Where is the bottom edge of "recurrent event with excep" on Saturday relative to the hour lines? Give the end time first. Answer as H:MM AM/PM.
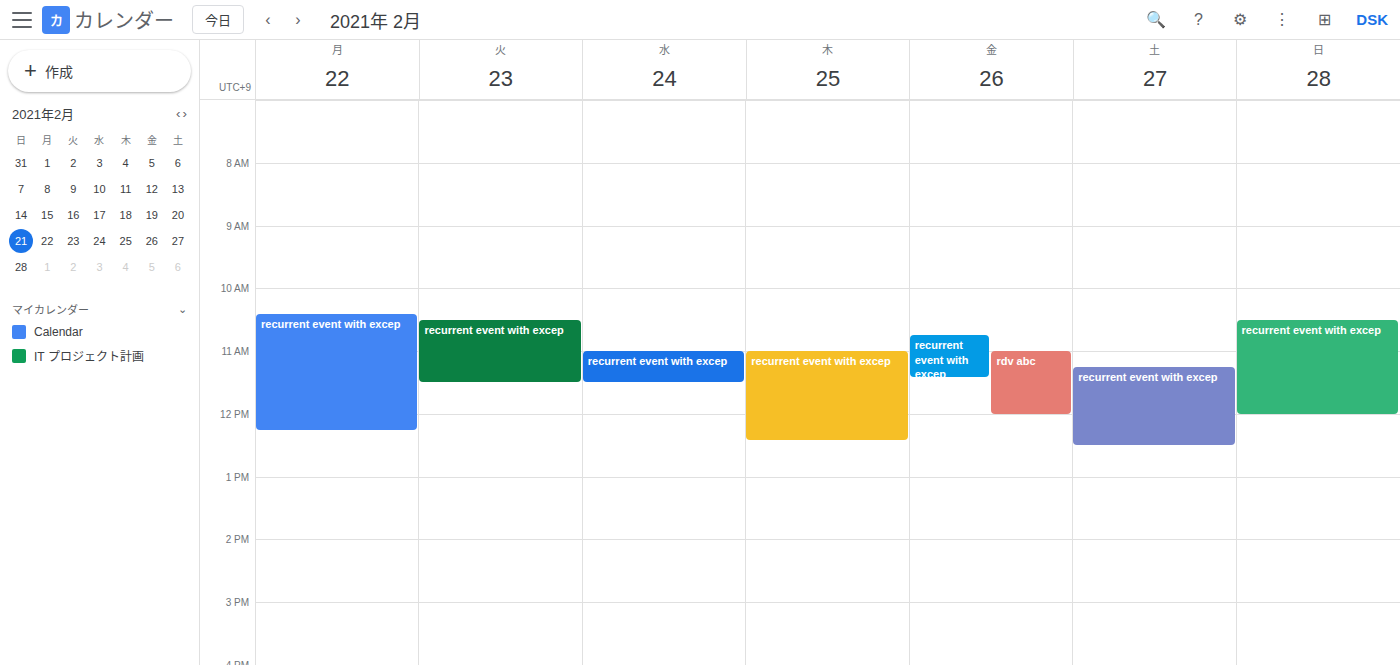
12:30 PM -- halfway between the 12 PM and 1 PM lines.